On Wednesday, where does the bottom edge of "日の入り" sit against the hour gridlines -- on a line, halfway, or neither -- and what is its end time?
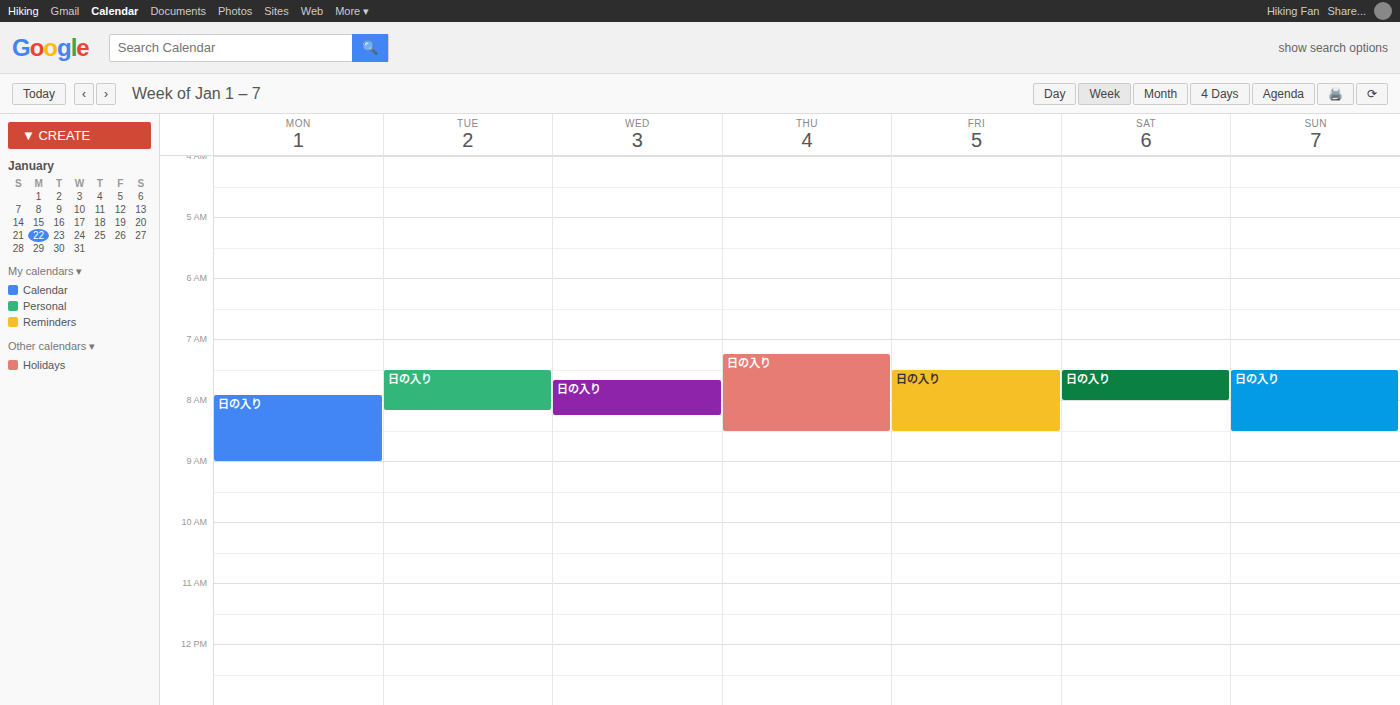
8:15 AM -- neither: a quarter of the way from the 8 AM line to the 9 AM line.